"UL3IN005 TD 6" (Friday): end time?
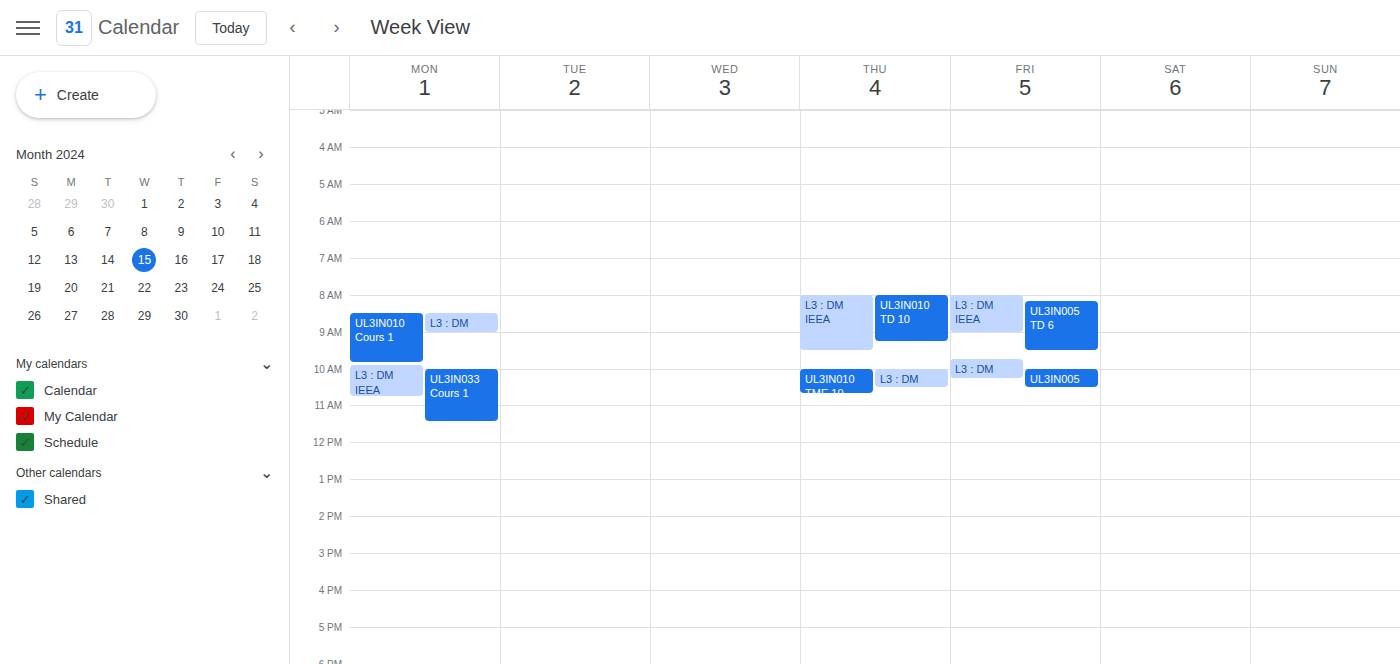
9:30 AM